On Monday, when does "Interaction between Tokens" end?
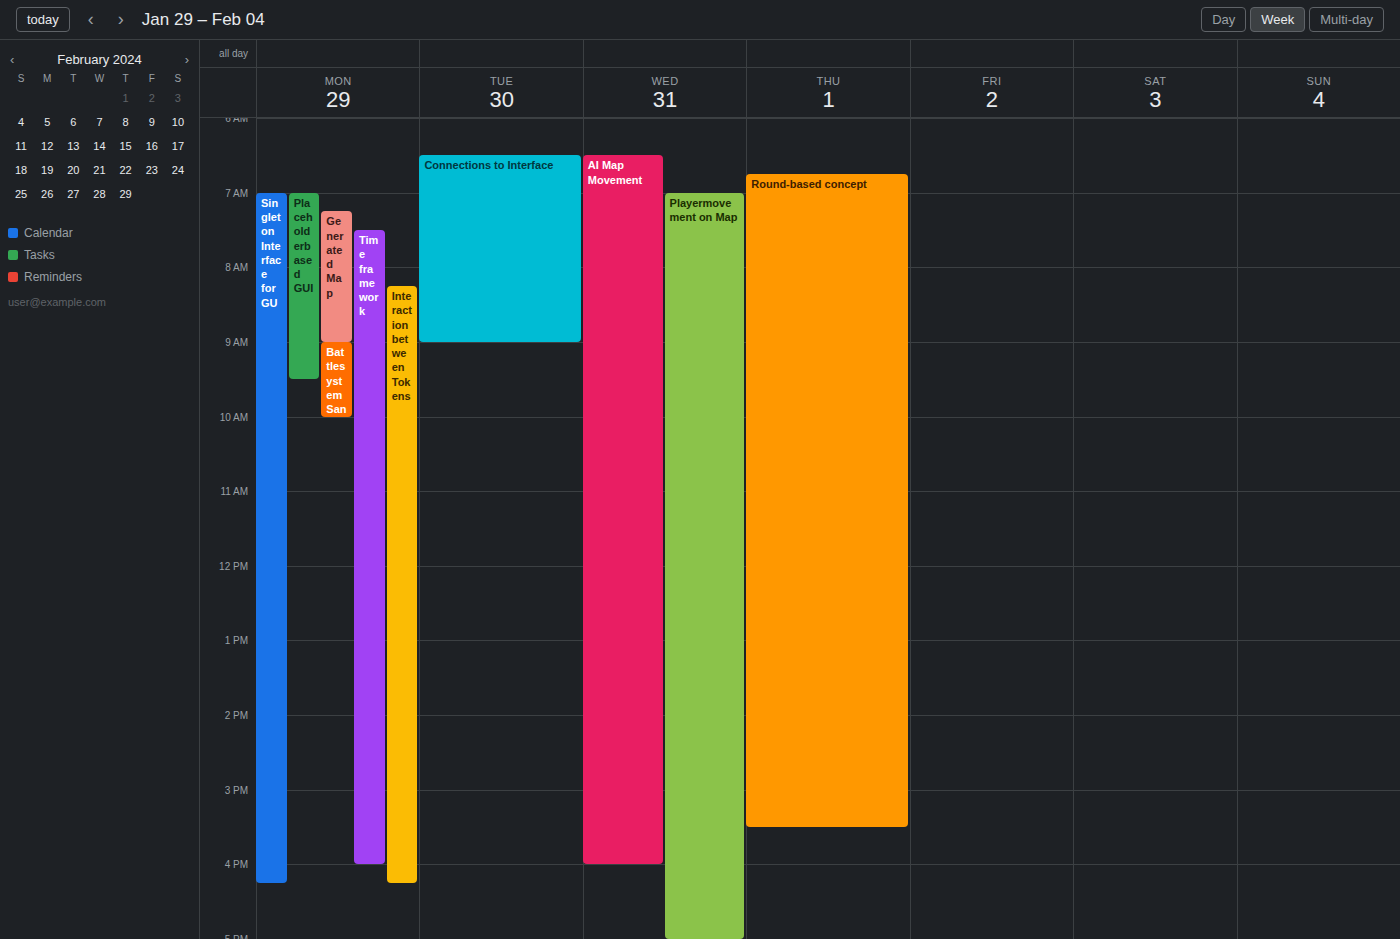
4:15 PM